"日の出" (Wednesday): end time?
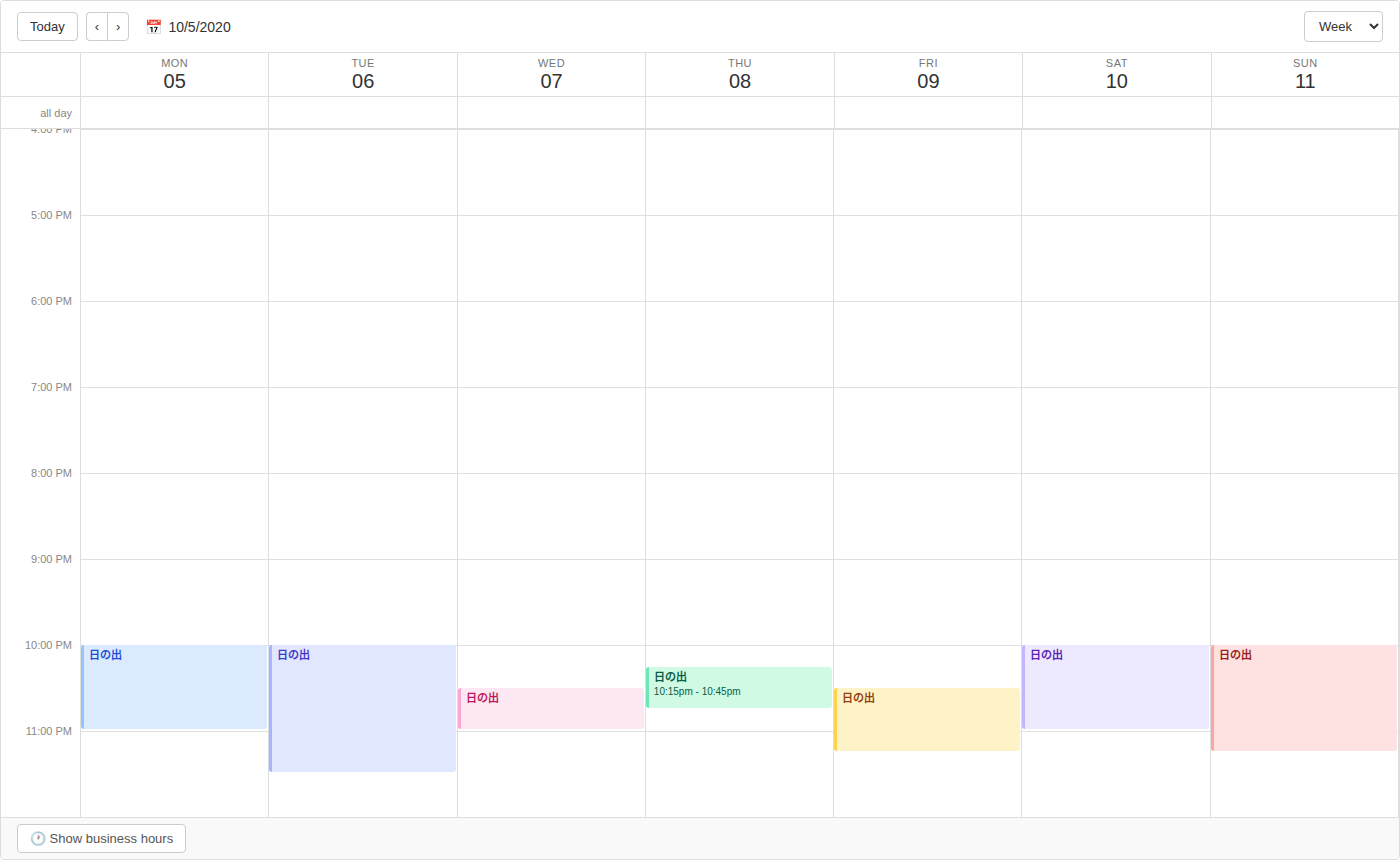
11:00 PM